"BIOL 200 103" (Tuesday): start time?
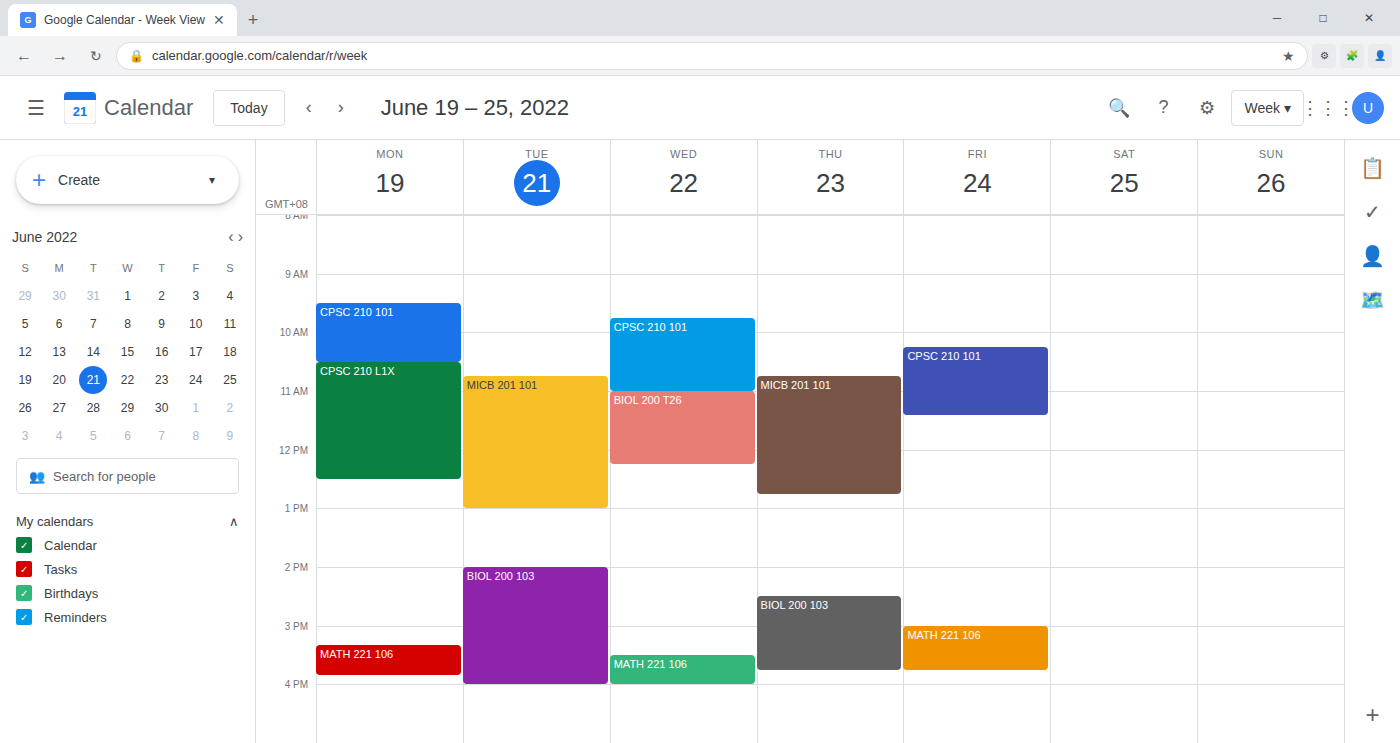
14:00